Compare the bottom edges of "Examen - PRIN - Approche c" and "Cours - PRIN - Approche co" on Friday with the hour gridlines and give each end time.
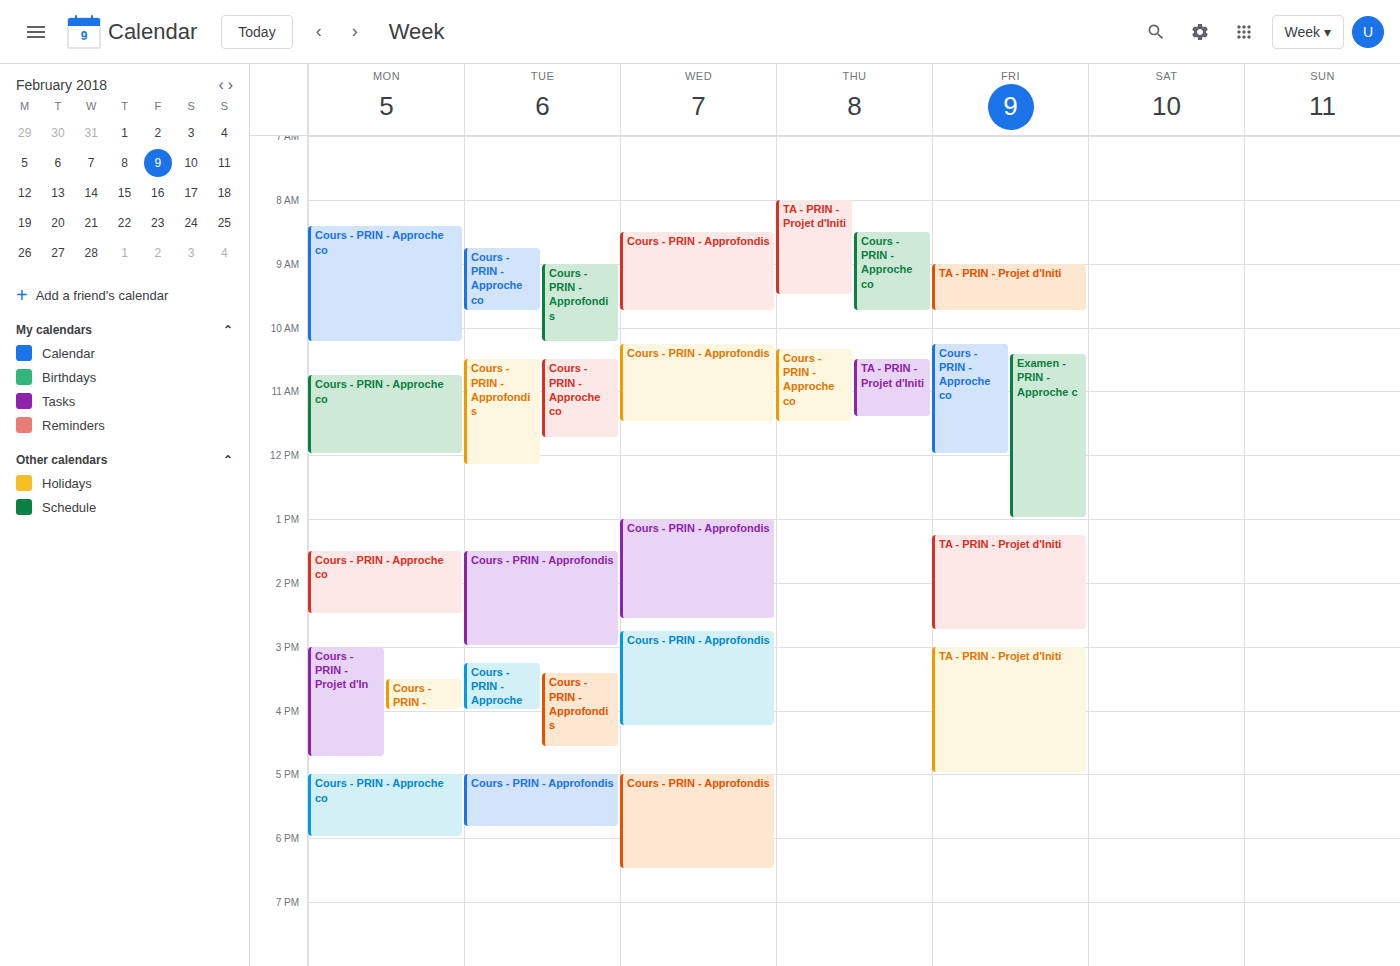
"Examen - PRIN - Approche c": 1:00 PM, exactly on the 1 PM line. "Cours - PRIN - Approche co": 12:00 PM, exactly on the 12 PM line.